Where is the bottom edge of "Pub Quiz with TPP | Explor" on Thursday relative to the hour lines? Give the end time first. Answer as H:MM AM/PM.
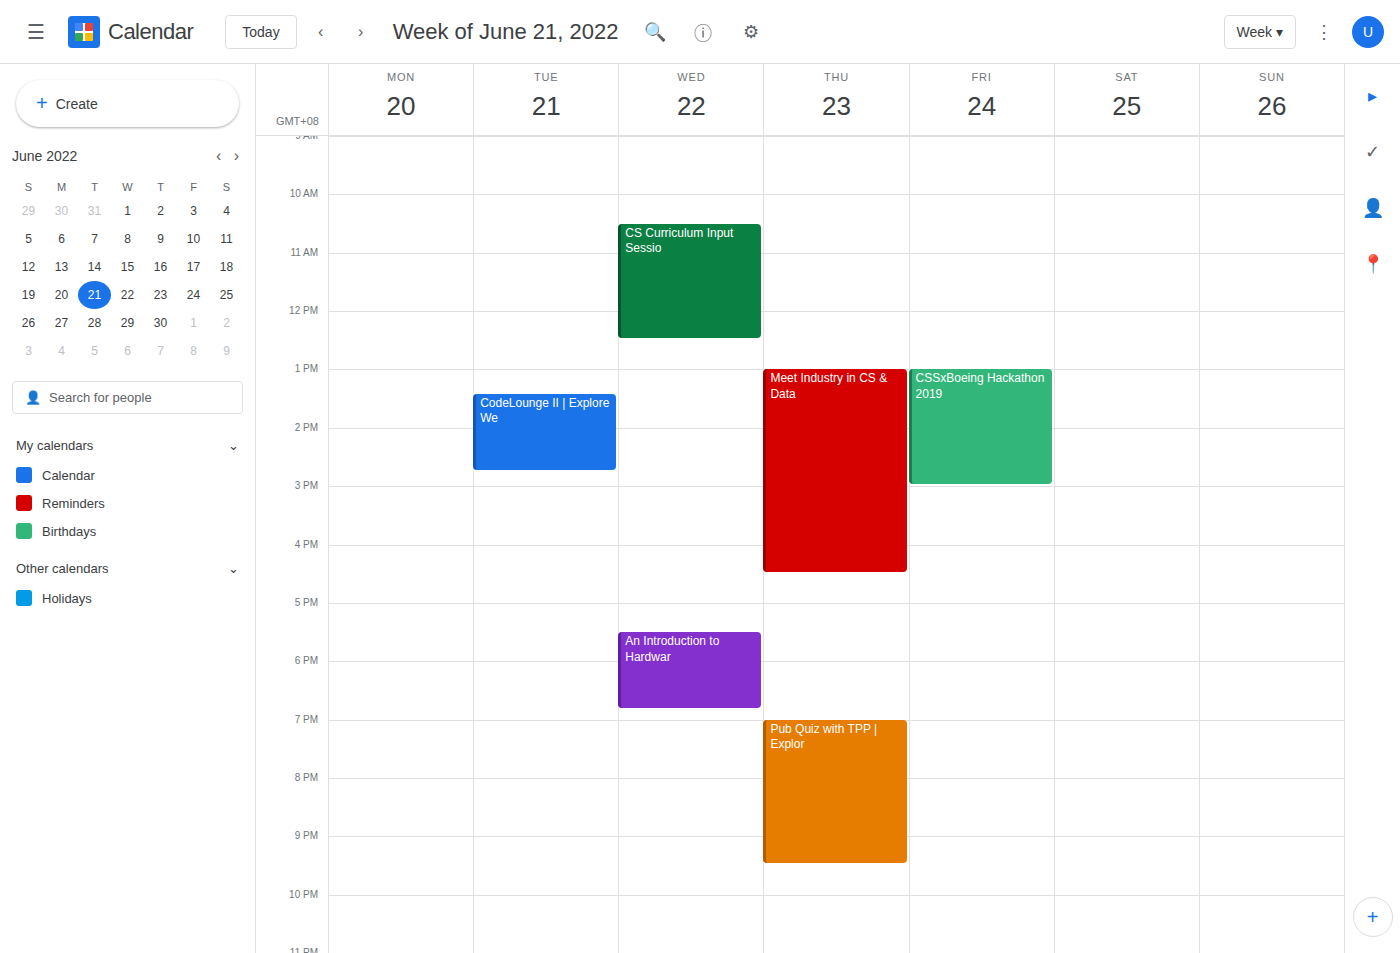
9:30 PM -- halfway between the 9 PM and 10 PM lines.